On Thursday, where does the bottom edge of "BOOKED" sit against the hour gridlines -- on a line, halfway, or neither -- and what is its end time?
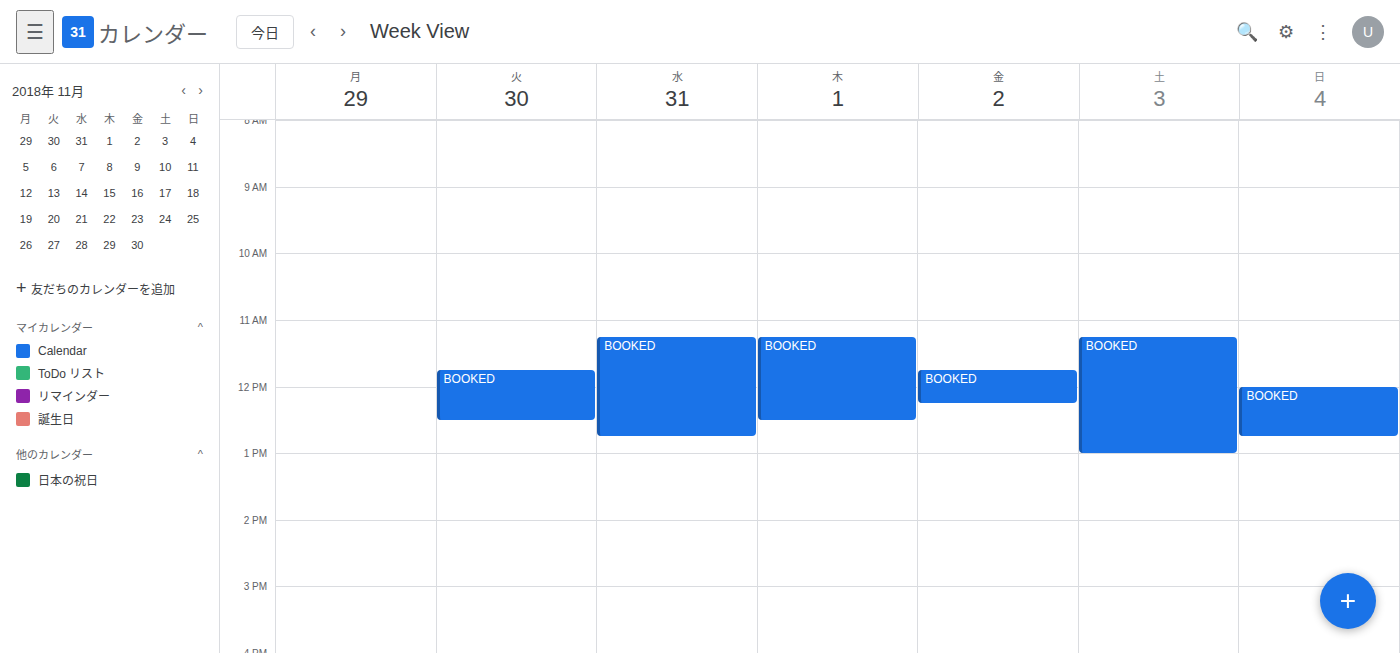
12:30 -- halfway between the 12:00 and 13:00 lines.